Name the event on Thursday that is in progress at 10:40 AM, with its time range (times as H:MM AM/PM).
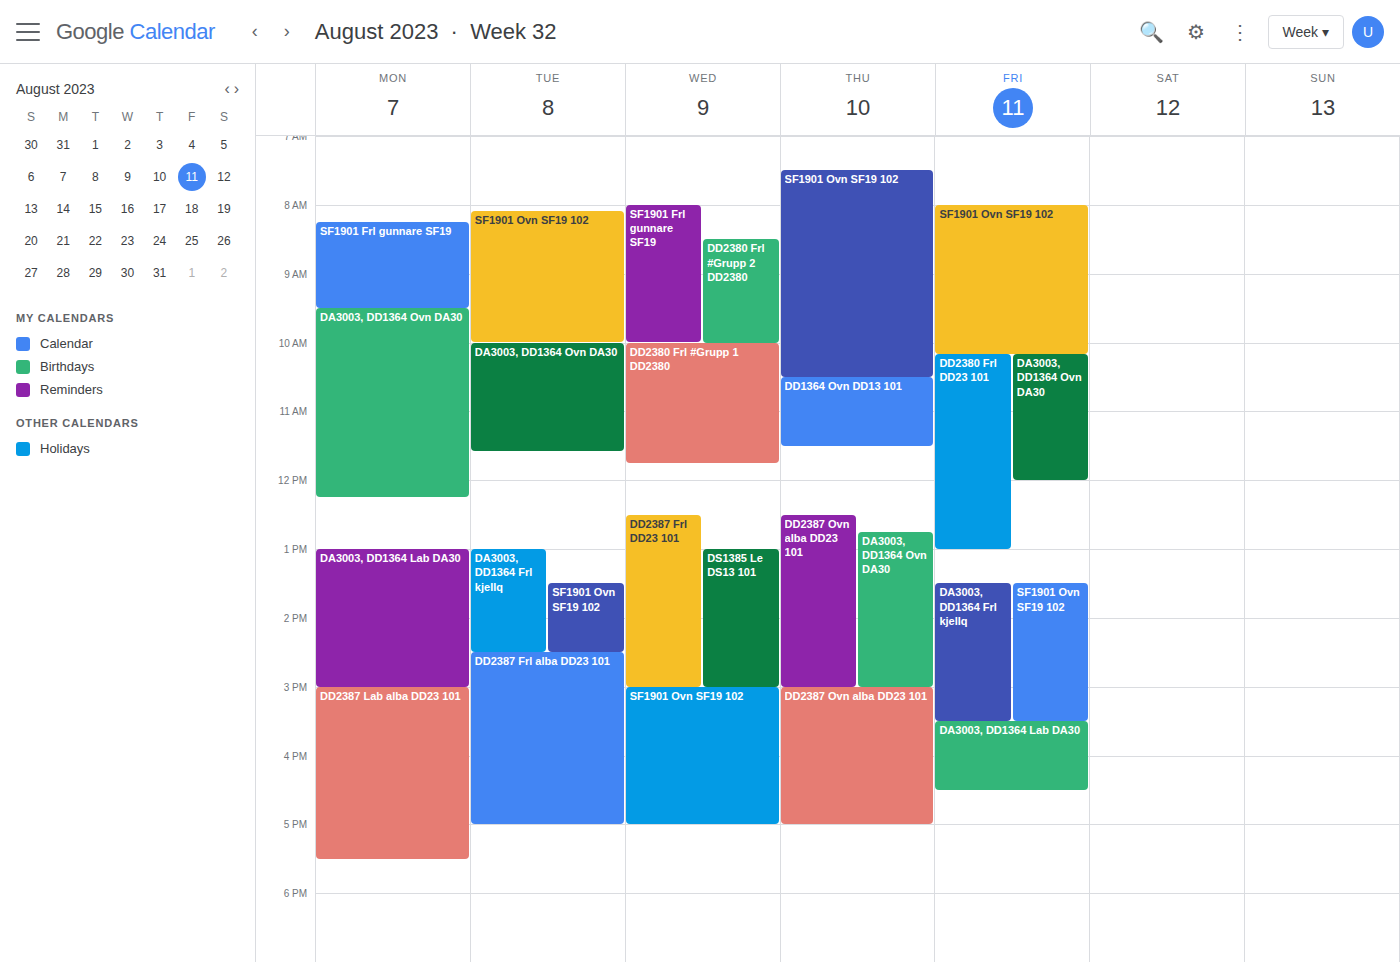
"DD1364 Ovn DD13 101", 10:30 AM to 11:30 AM